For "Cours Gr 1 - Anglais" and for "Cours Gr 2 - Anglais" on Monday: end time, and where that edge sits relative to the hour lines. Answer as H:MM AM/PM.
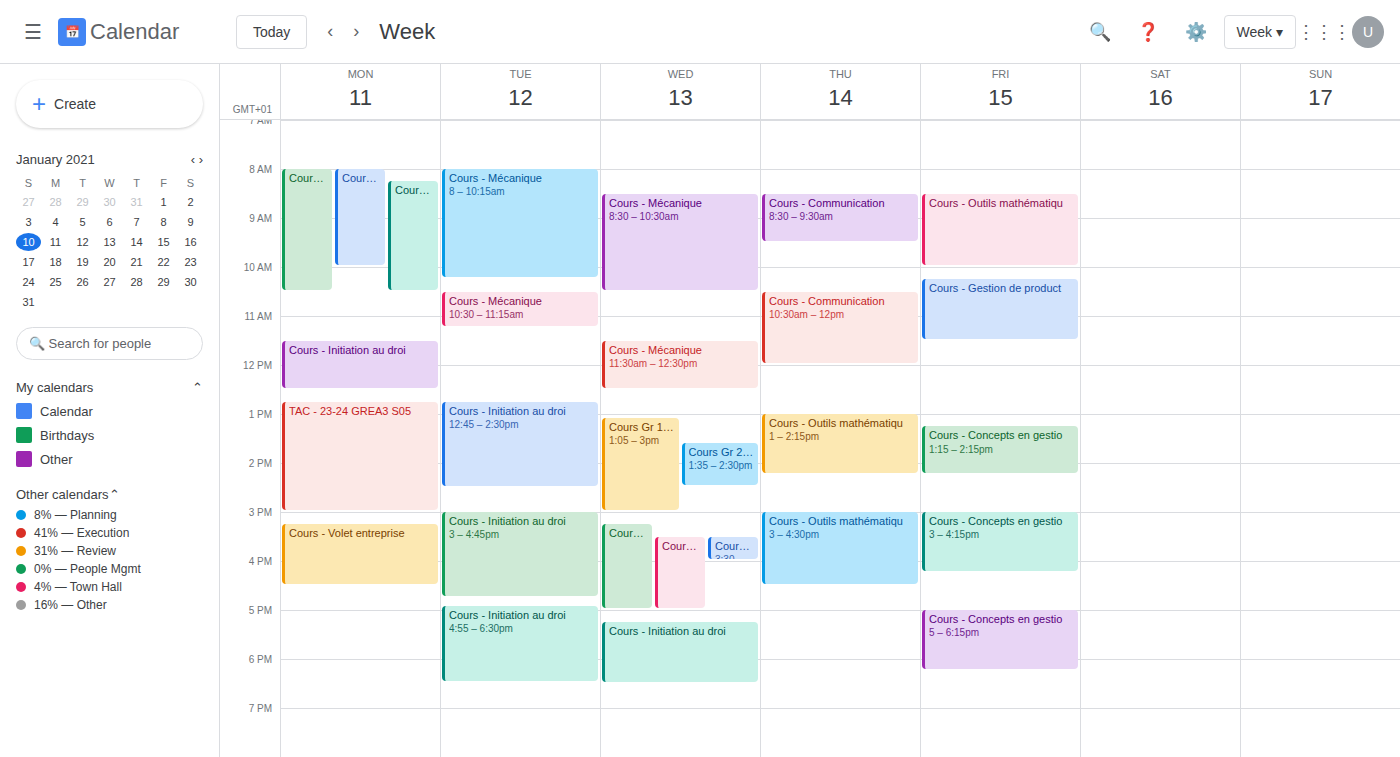
"Cours Gr 1 - Anglais": 10:00 AM, exactly on the 10 AM line. "Cours Gr 2 - Anglais": 10:30 AM, halfway between the 10 AM and 11 AM lines.